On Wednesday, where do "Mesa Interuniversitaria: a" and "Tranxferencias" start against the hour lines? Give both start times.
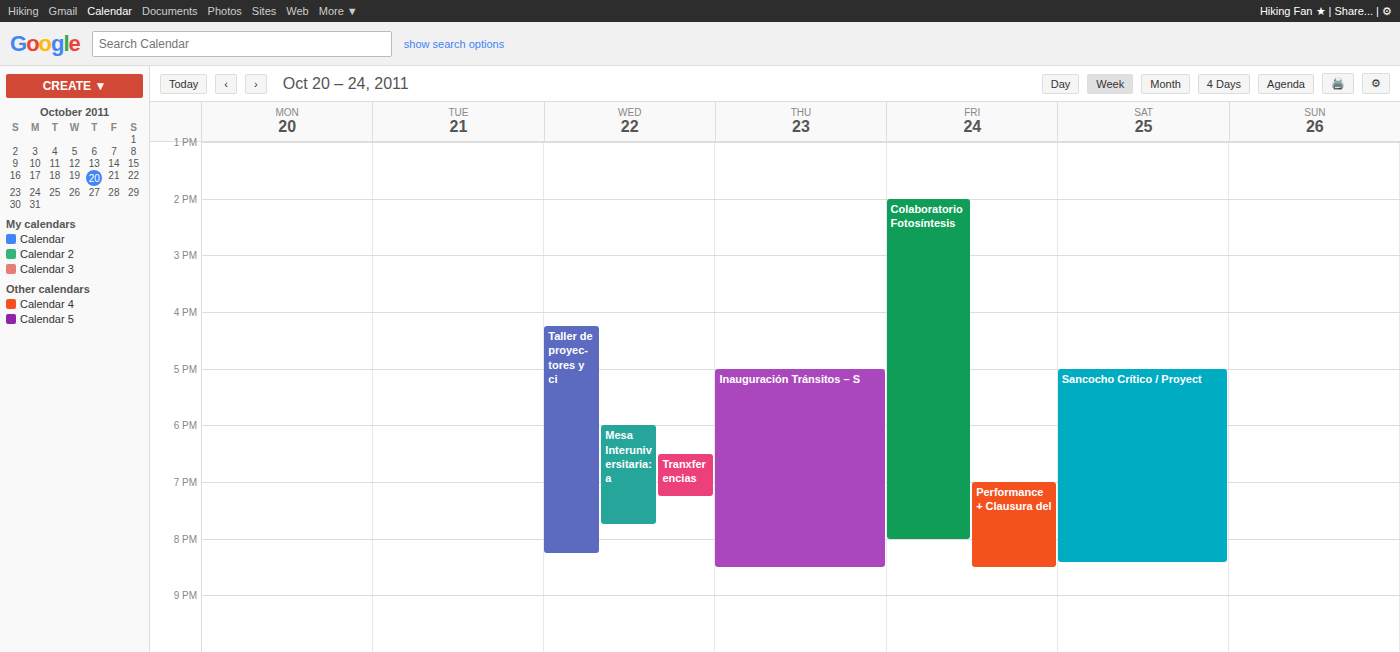
"Mesa Interuniversitaria: a": 6:00 PM, exactly on the 6 PM line. "Tranxferencias": 6:30 PM, halfway between the 6 PM and 7 PM lines.